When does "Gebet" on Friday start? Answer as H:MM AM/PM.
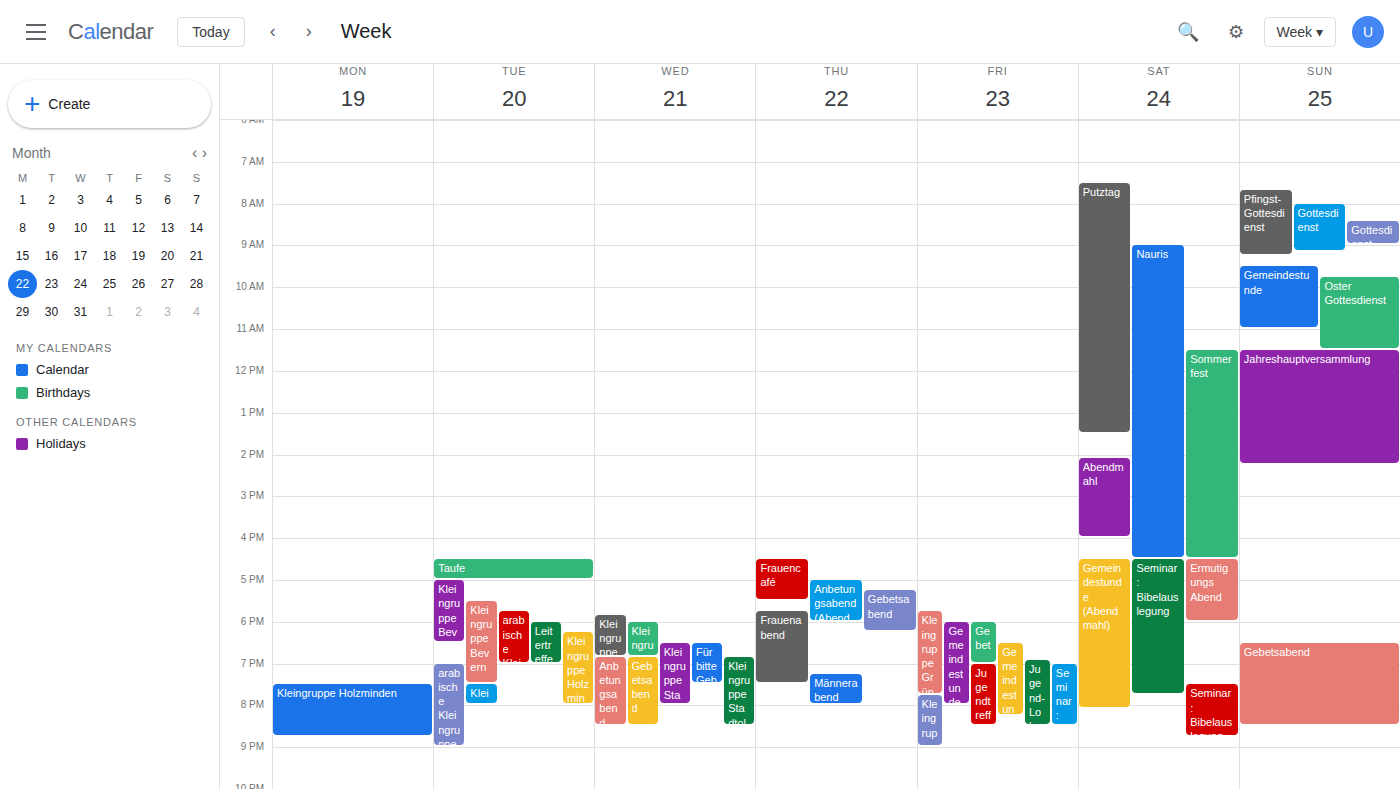
6:00 PM